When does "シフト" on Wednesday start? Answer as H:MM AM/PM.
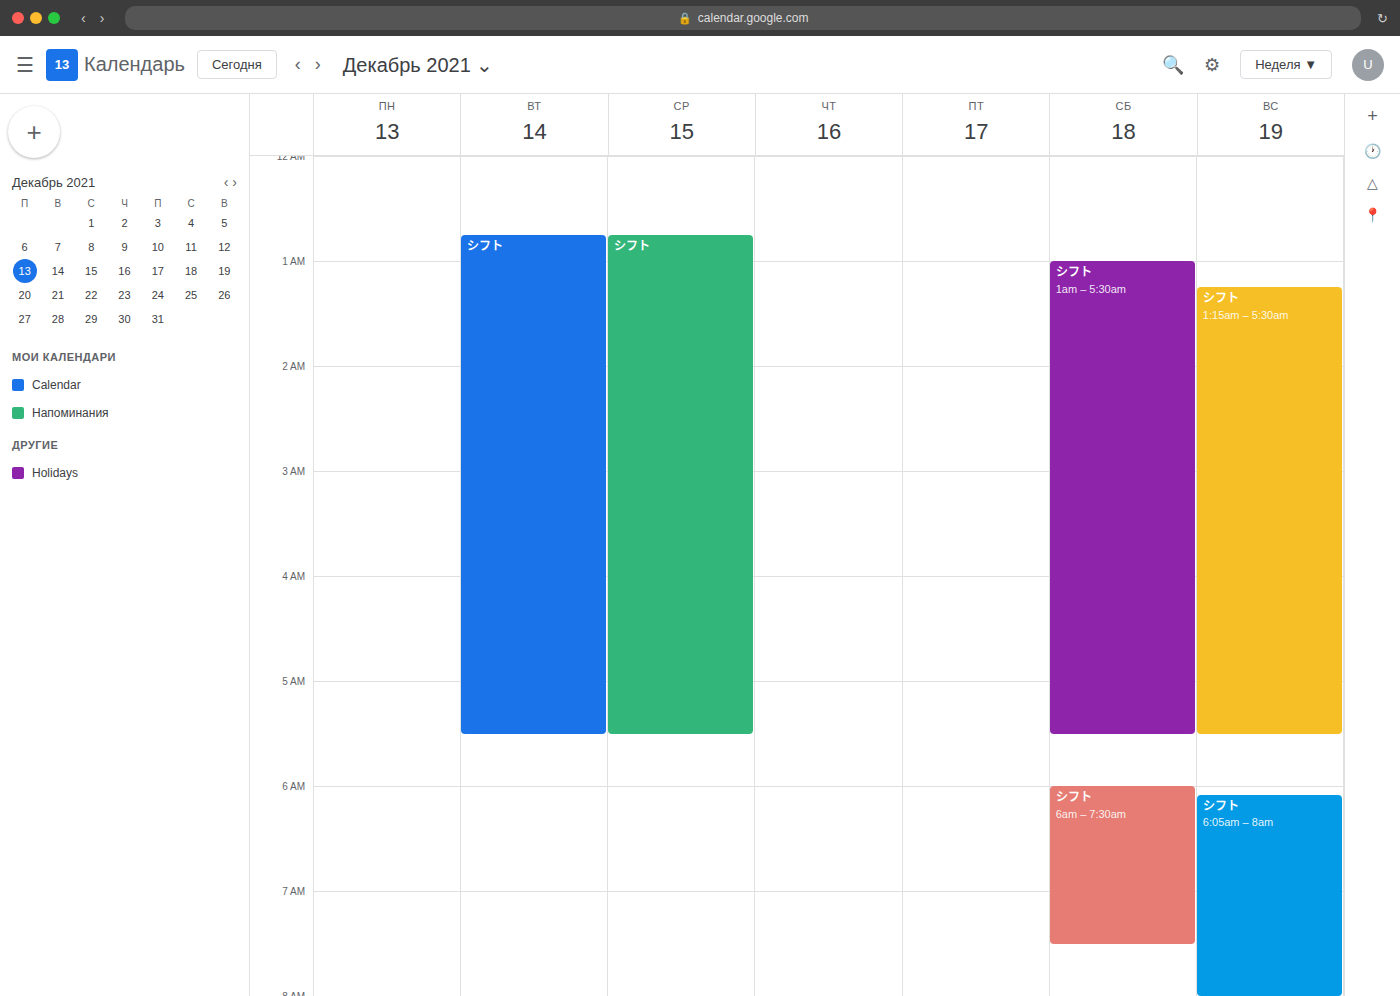
12:45 AM